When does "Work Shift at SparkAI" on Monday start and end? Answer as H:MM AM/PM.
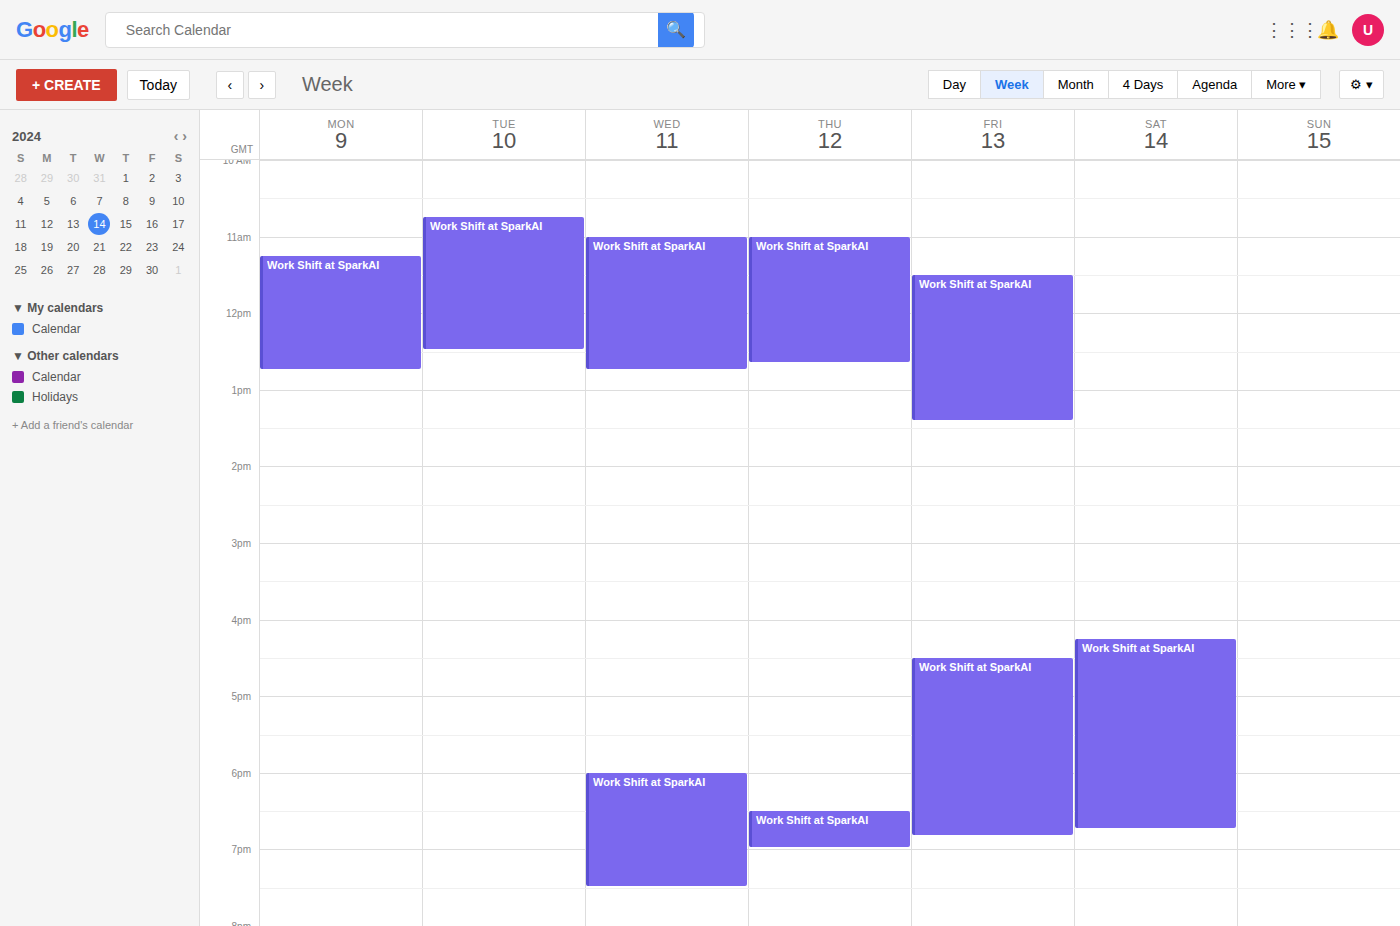
11:15 AM to 12:45 PM